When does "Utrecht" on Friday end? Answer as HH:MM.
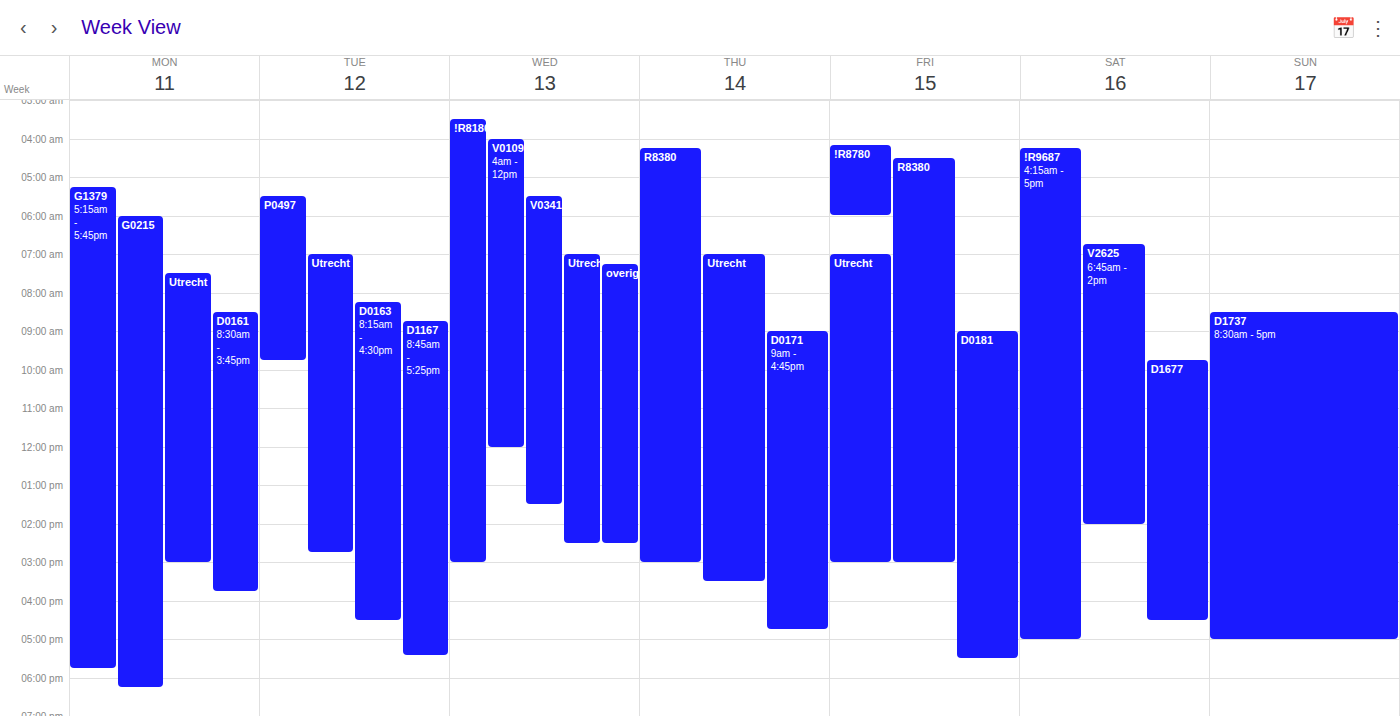
15:00